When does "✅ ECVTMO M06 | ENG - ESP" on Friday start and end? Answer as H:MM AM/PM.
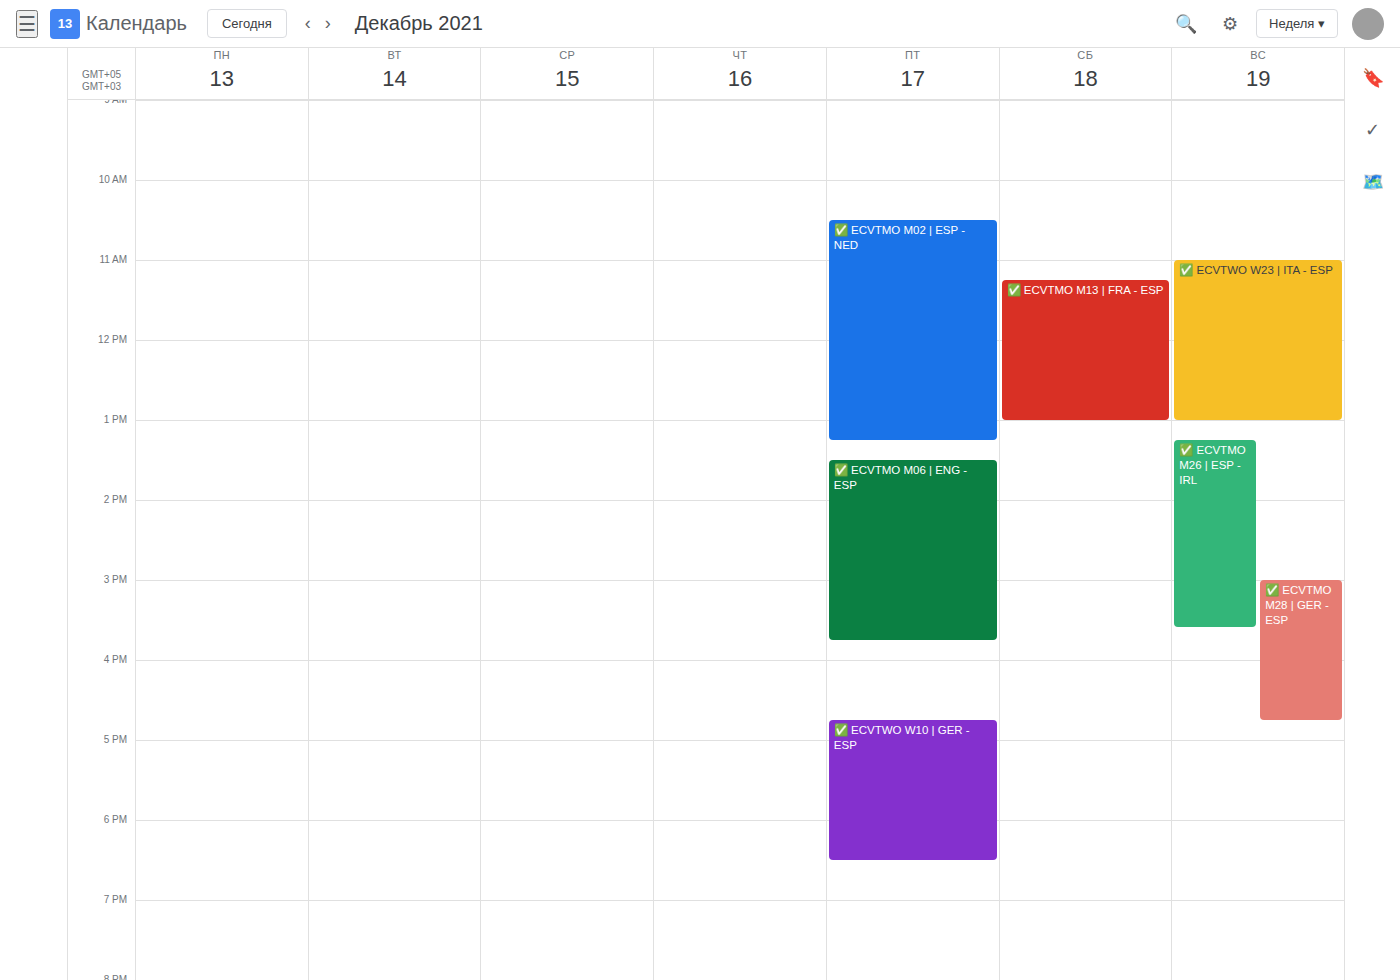
1:30 PM to 3:45 PM